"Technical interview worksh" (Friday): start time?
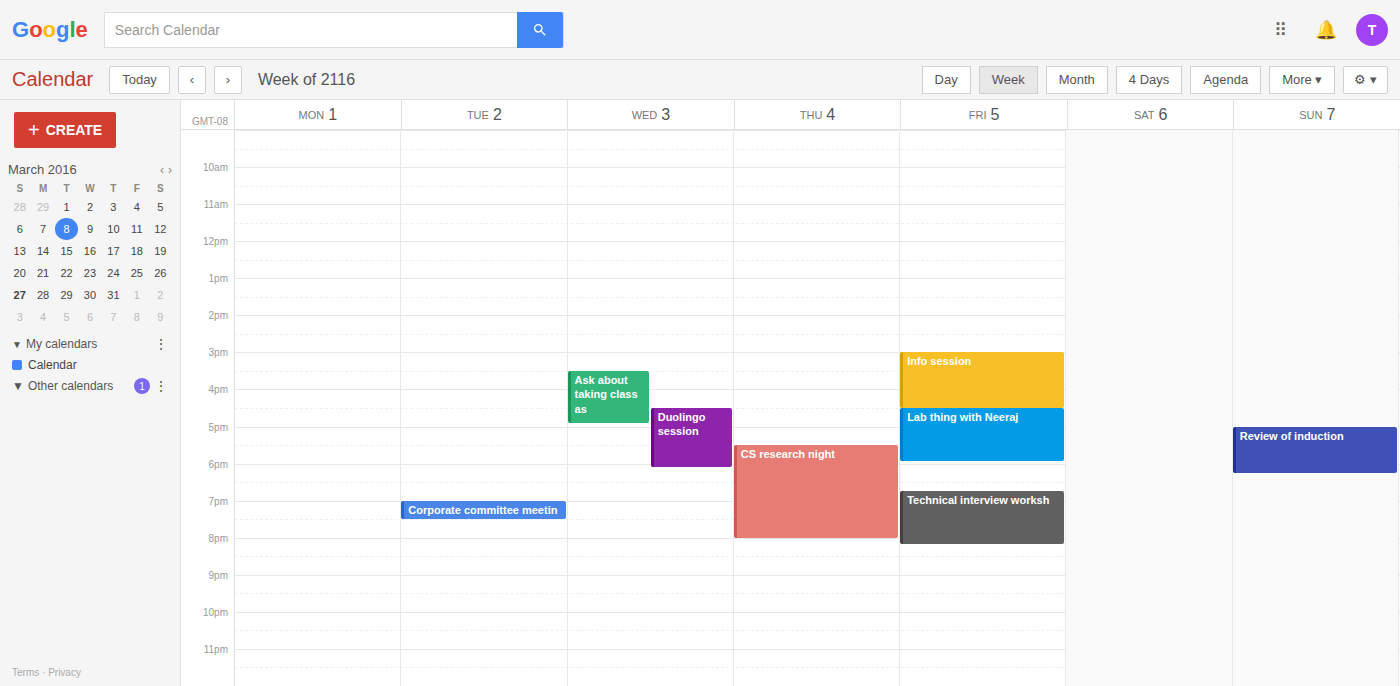
6:45 PM